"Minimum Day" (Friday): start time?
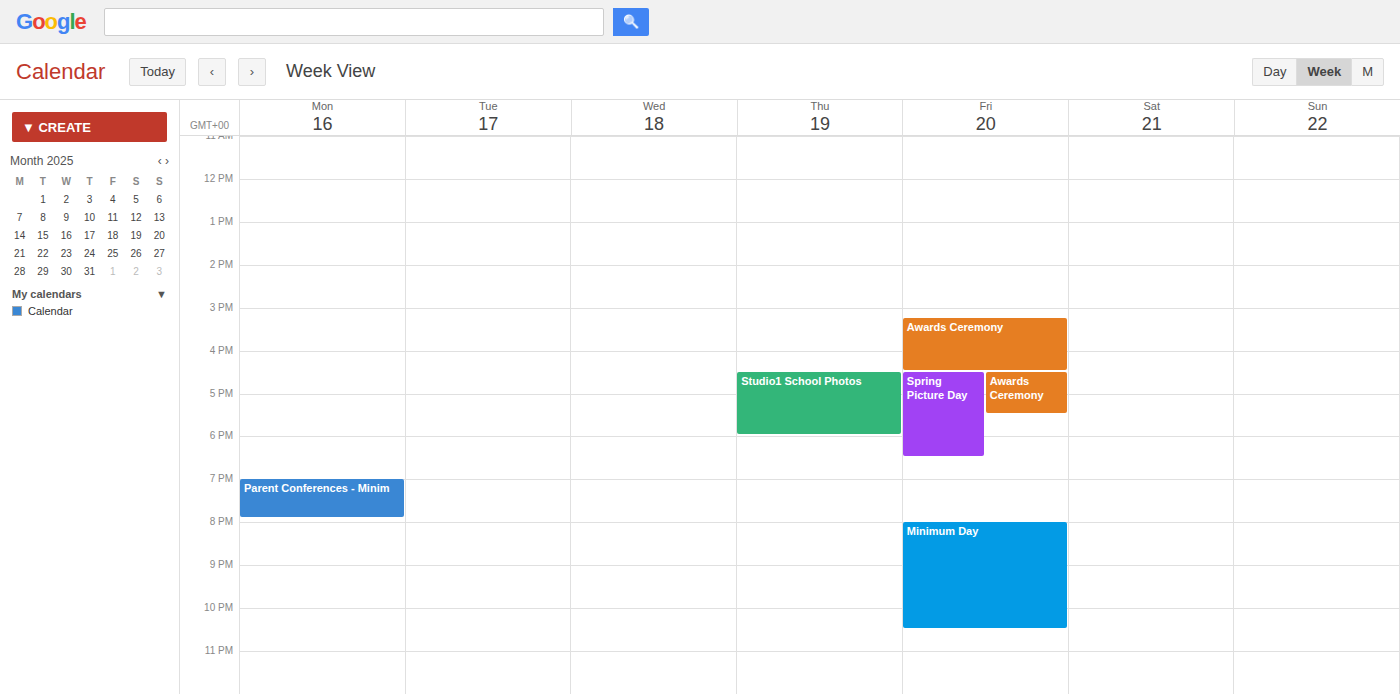
8:00 PM